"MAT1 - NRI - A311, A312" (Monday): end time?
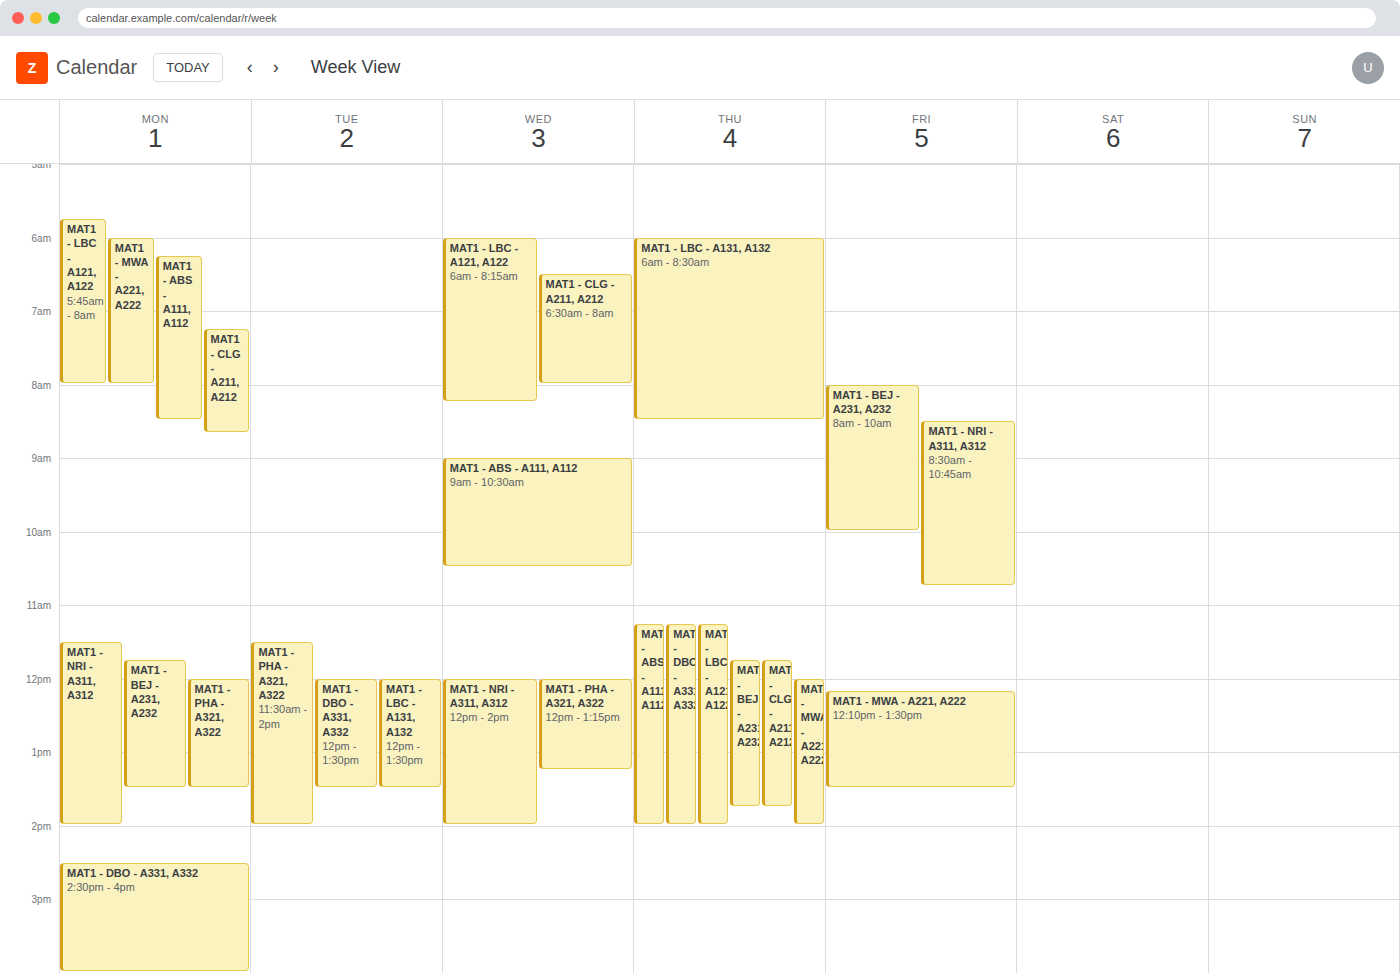
2:00 PM